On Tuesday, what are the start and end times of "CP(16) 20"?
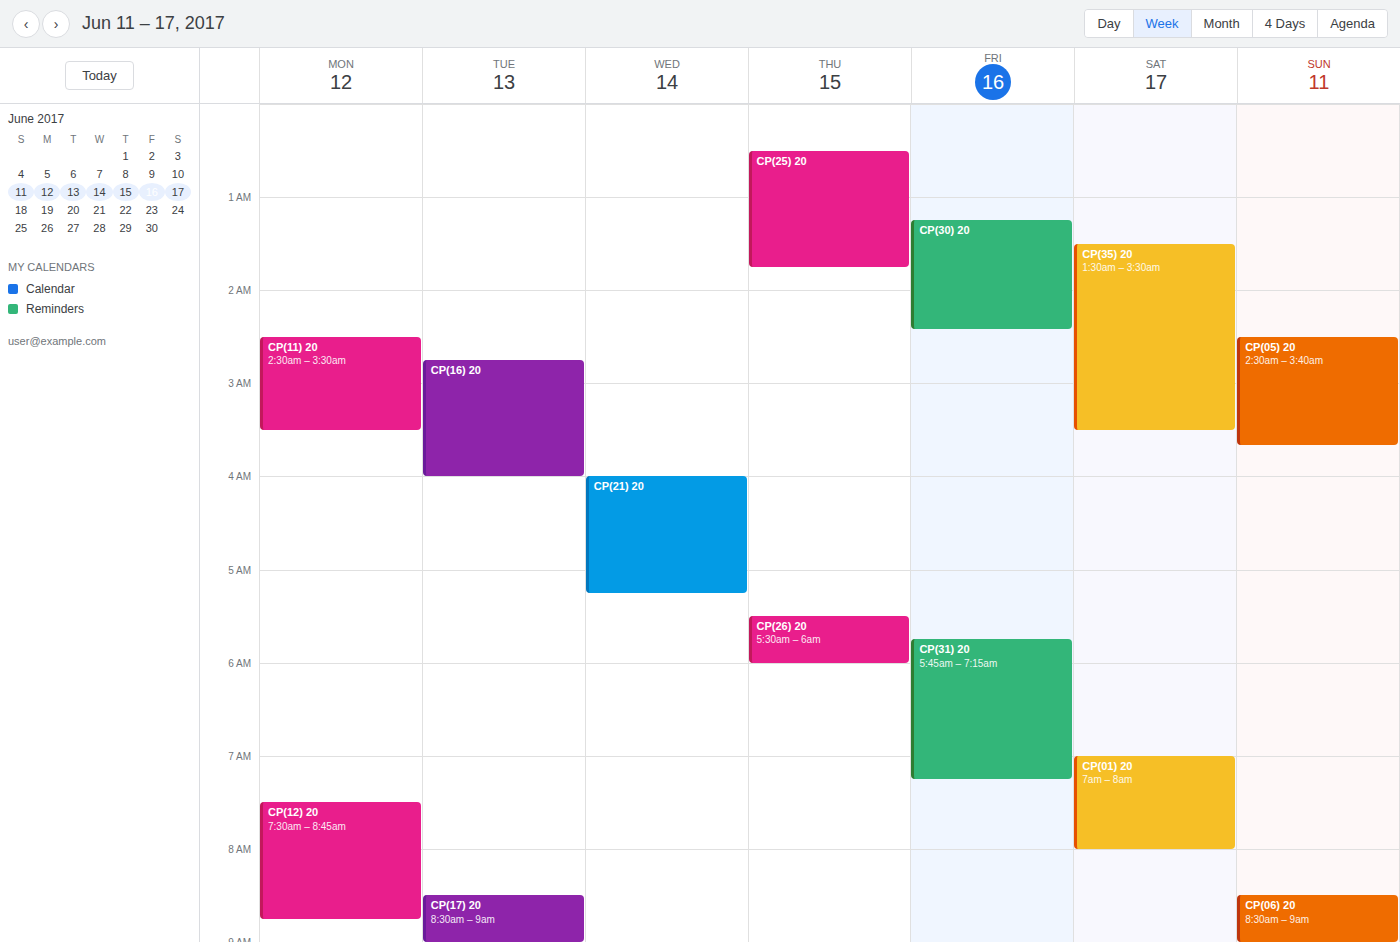
2:45 AM to 4:00 AM